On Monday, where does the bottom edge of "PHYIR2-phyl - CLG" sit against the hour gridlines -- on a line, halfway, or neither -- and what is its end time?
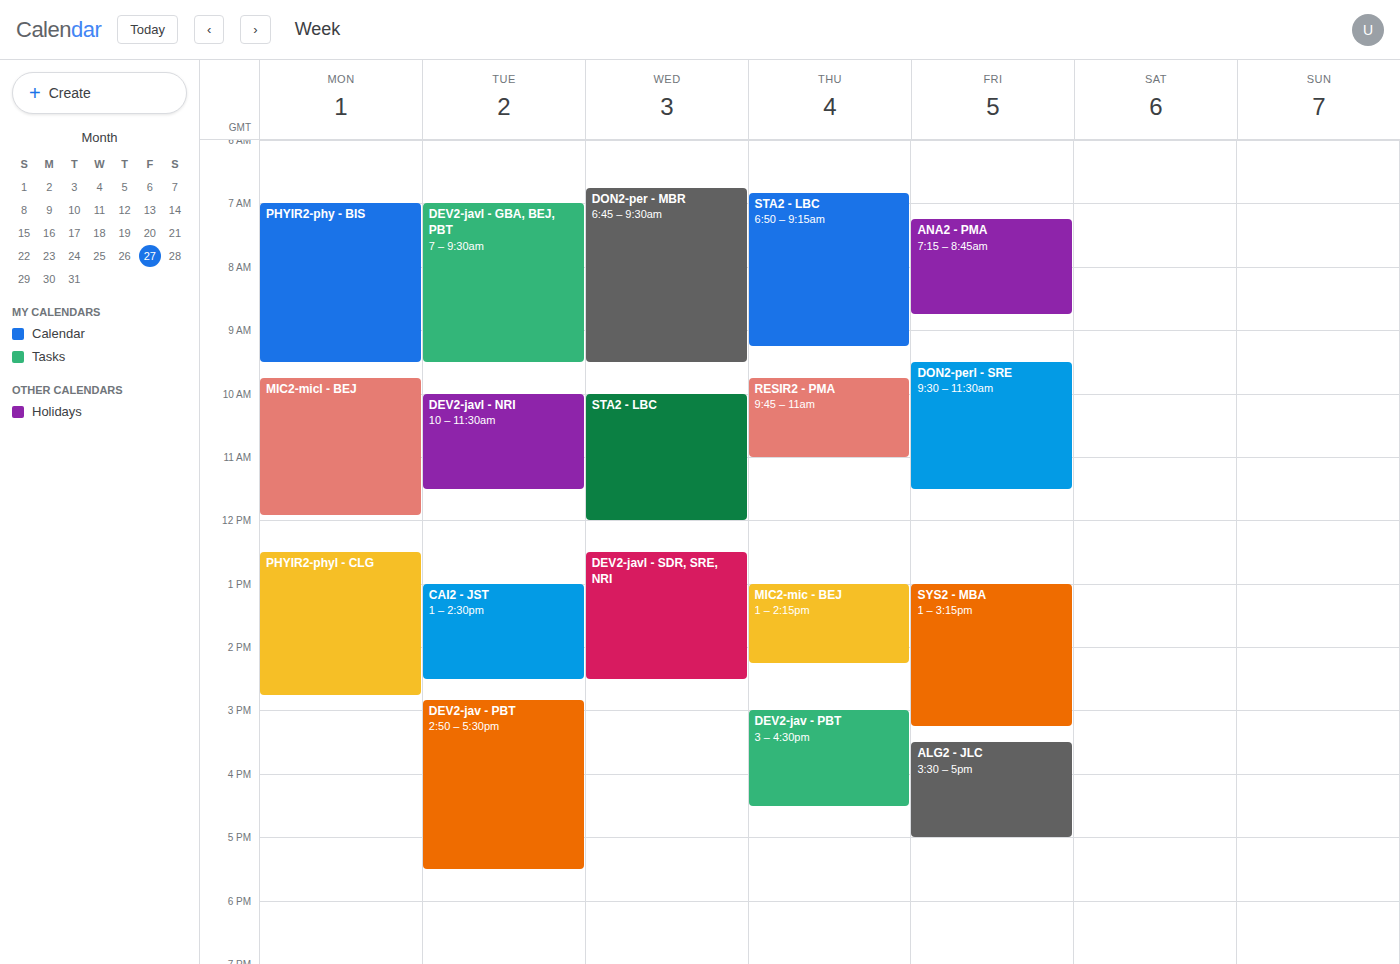
2:45 PM -- neither: three quarters of the way from the 2 PM line to the 3 PM line.